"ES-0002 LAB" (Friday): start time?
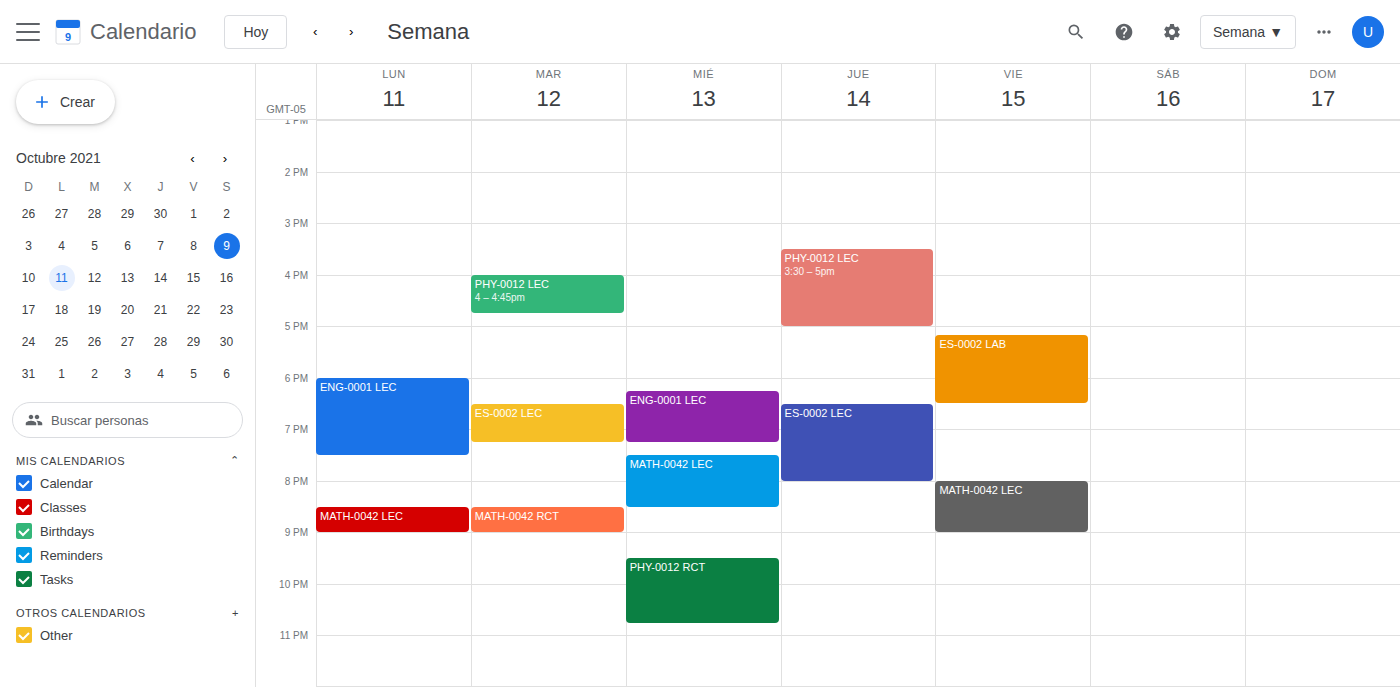
5:10 PM